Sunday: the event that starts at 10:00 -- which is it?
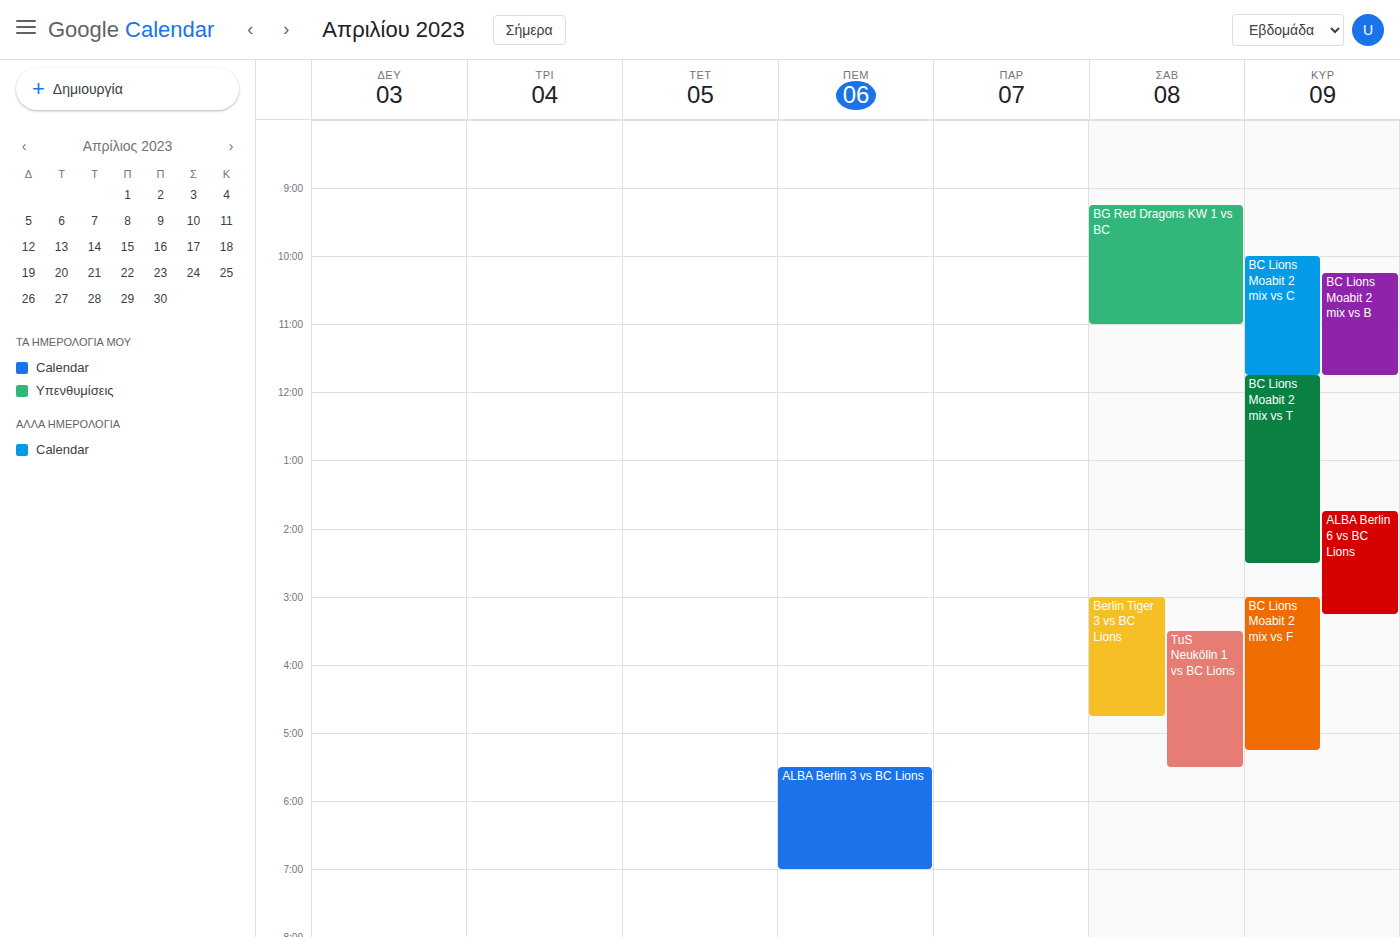
"BC Lions Moabit 2 mix vs C"